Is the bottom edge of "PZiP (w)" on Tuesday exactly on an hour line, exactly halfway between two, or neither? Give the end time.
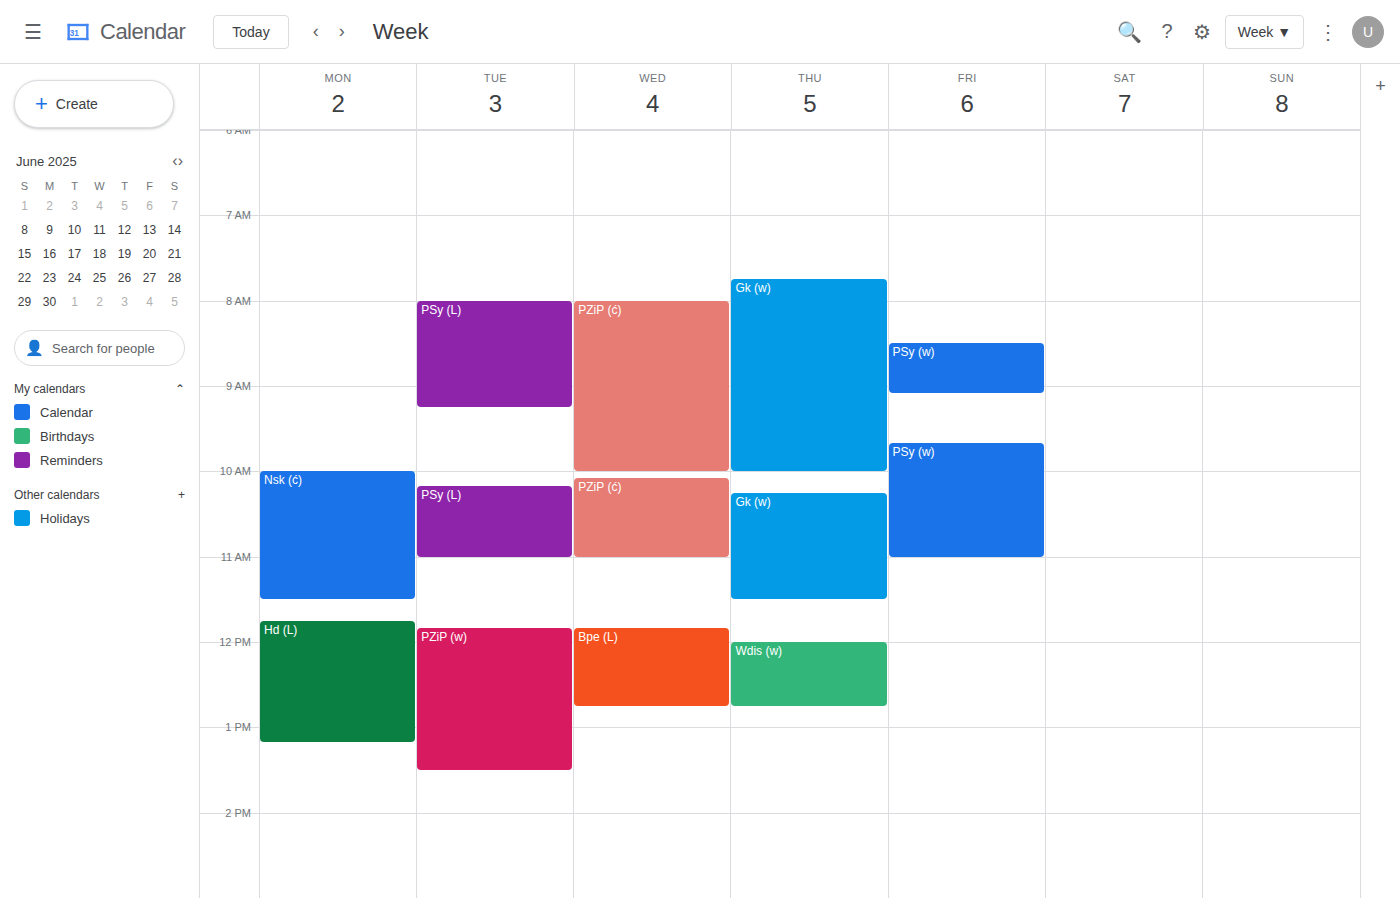
1:30 PM -- halfway between the 1 PM and 2 PM lines.